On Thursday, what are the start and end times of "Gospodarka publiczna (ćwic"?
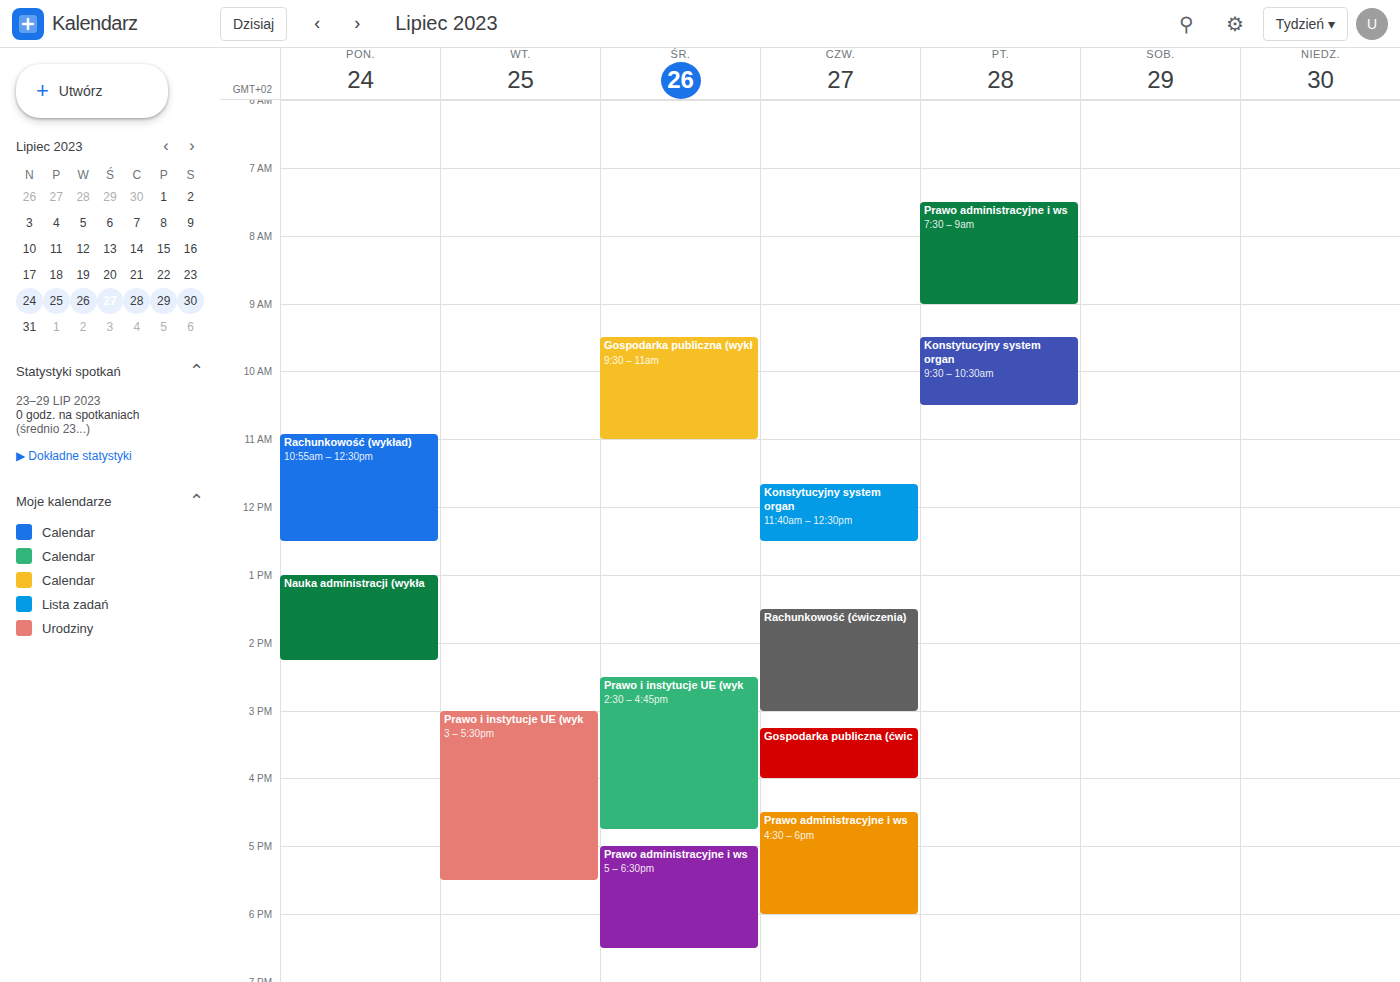
3:15 PM to 4:00 PM